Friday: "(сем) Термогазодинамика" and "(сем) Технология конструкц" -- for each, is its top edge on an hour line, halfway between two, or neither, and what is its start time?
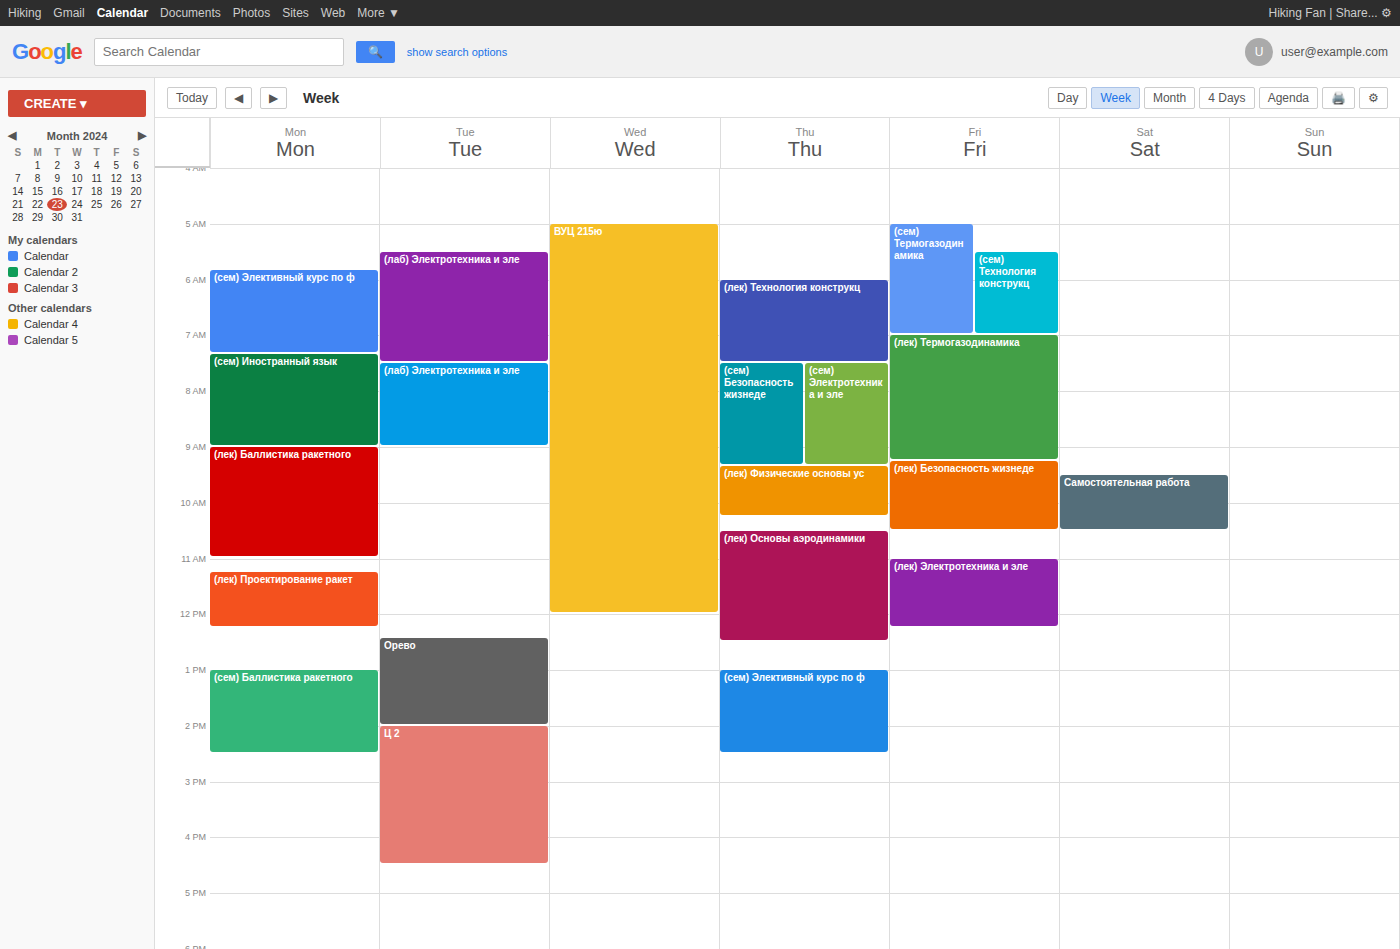
"(сем) Термогазодинамика": 5:00 AM, exactly on the 5 AM line. "(сем) Технология конструкц": 5:30 AM, halfway between the 5 AM and 6 AM lines.